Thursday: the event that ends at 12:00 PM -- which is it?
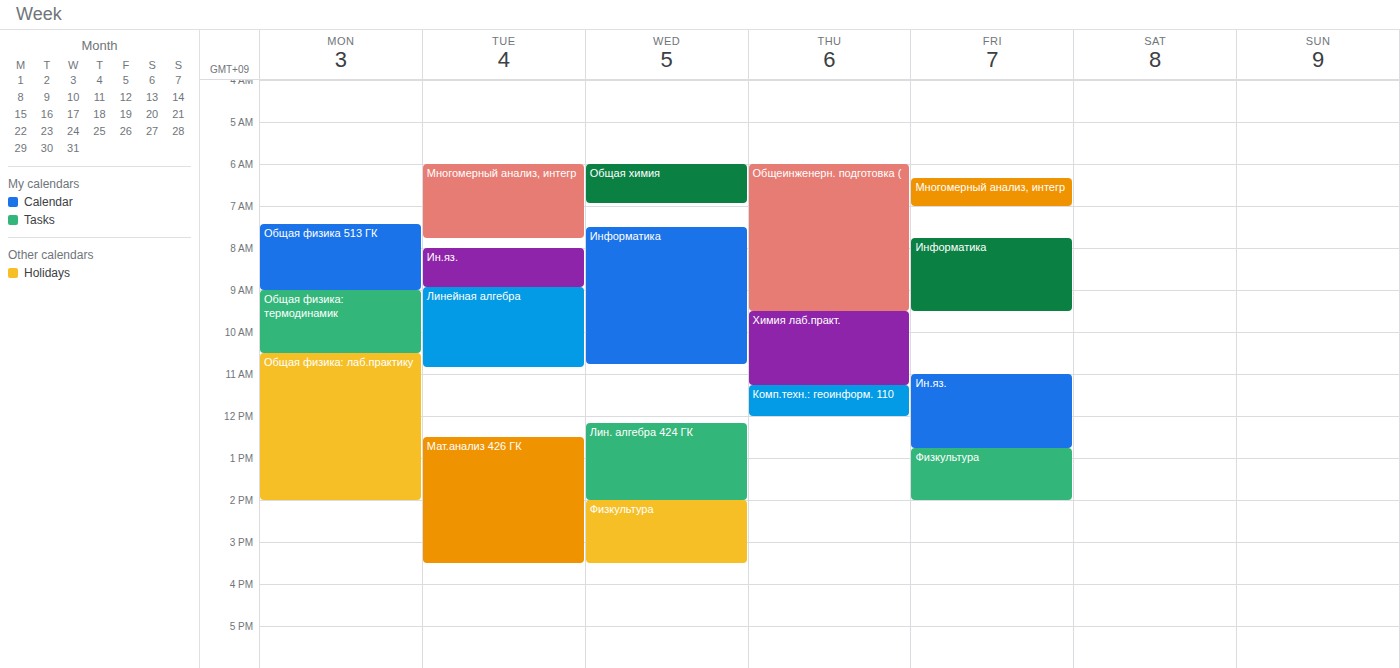
"Комп.техн.: геоинформ. 110"